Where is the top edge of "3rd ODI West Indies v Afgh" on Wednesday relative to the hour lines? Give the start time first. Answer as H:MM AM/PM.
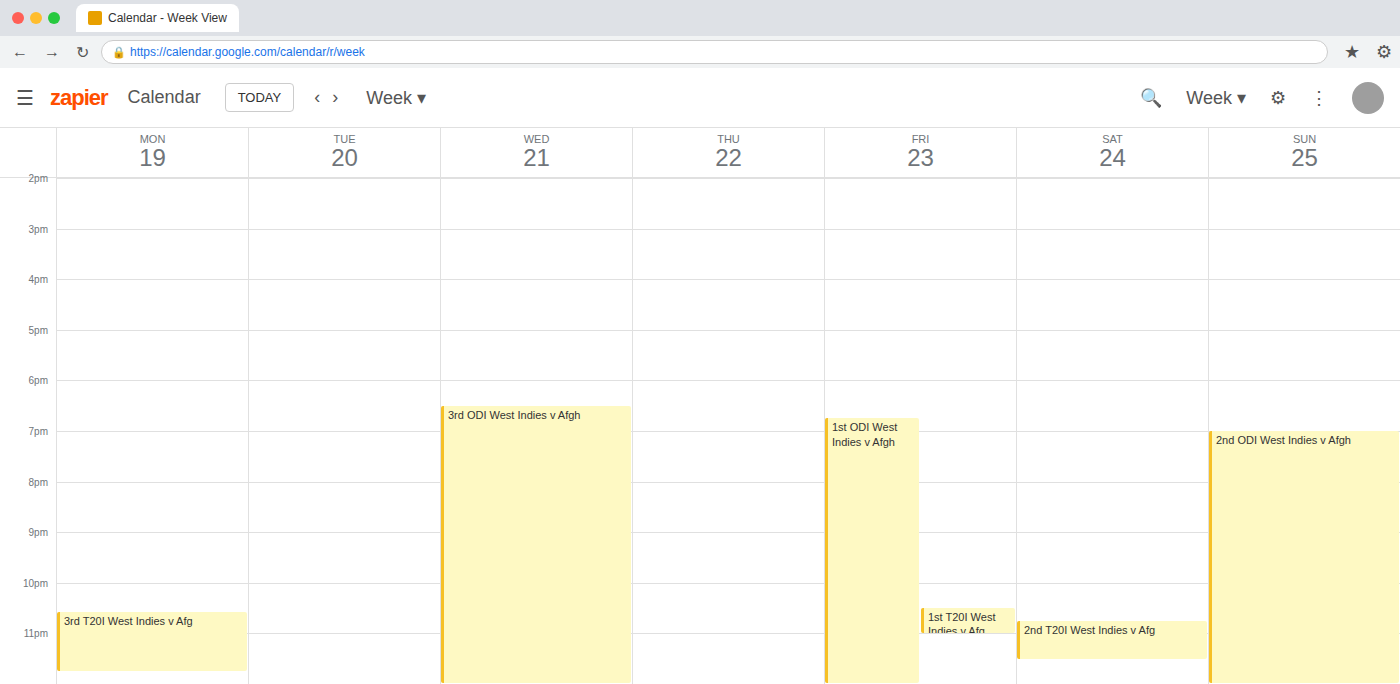
6:30 PM -- halfway between the 6 PM and 7 PM lines.